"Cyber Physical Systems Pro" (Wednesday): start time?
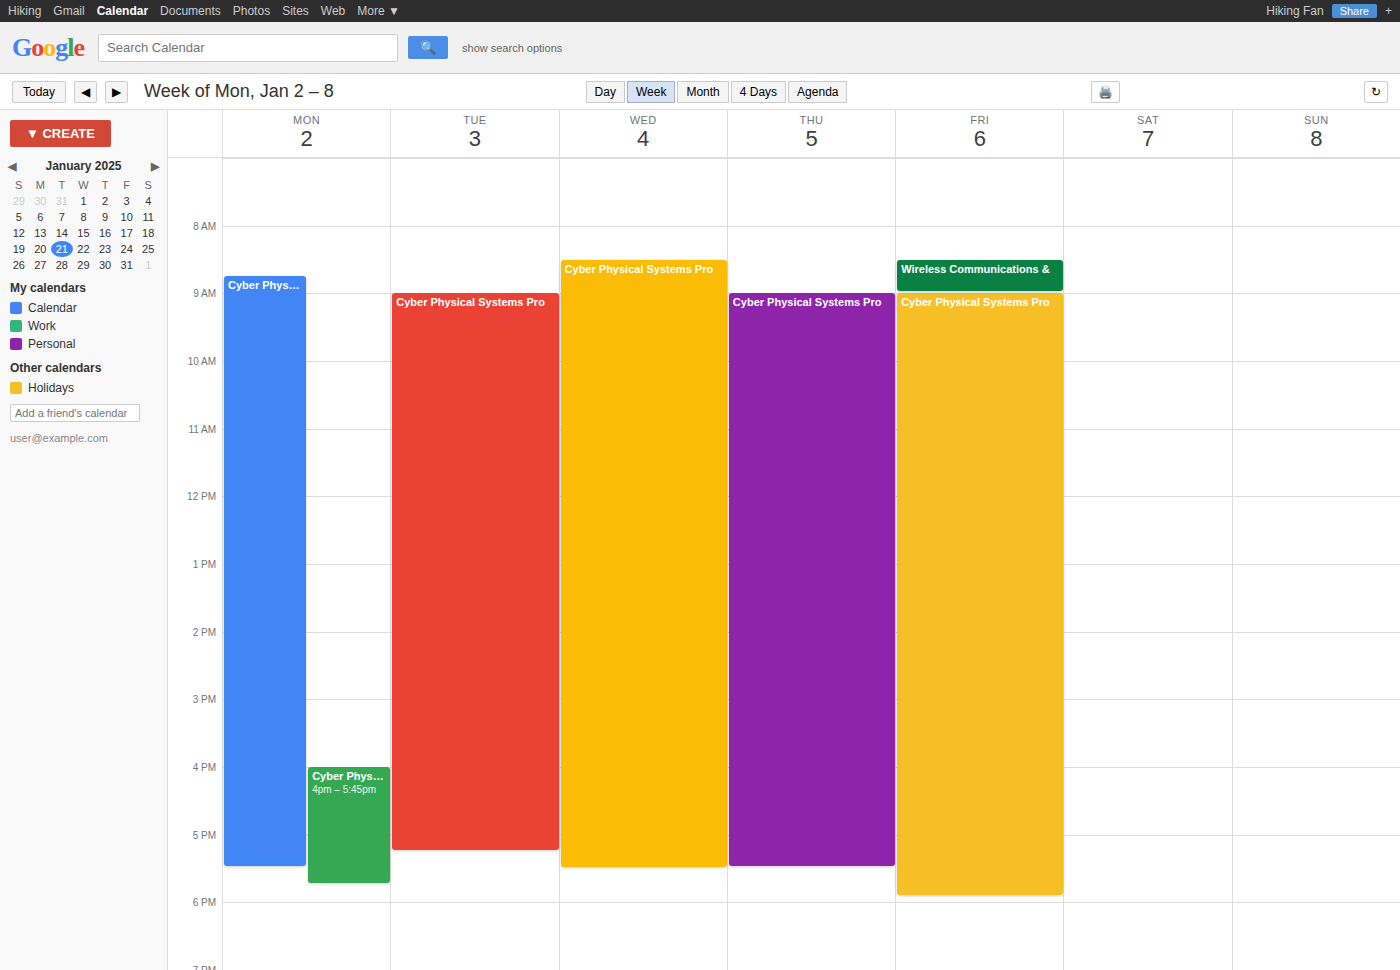
8:30 AM